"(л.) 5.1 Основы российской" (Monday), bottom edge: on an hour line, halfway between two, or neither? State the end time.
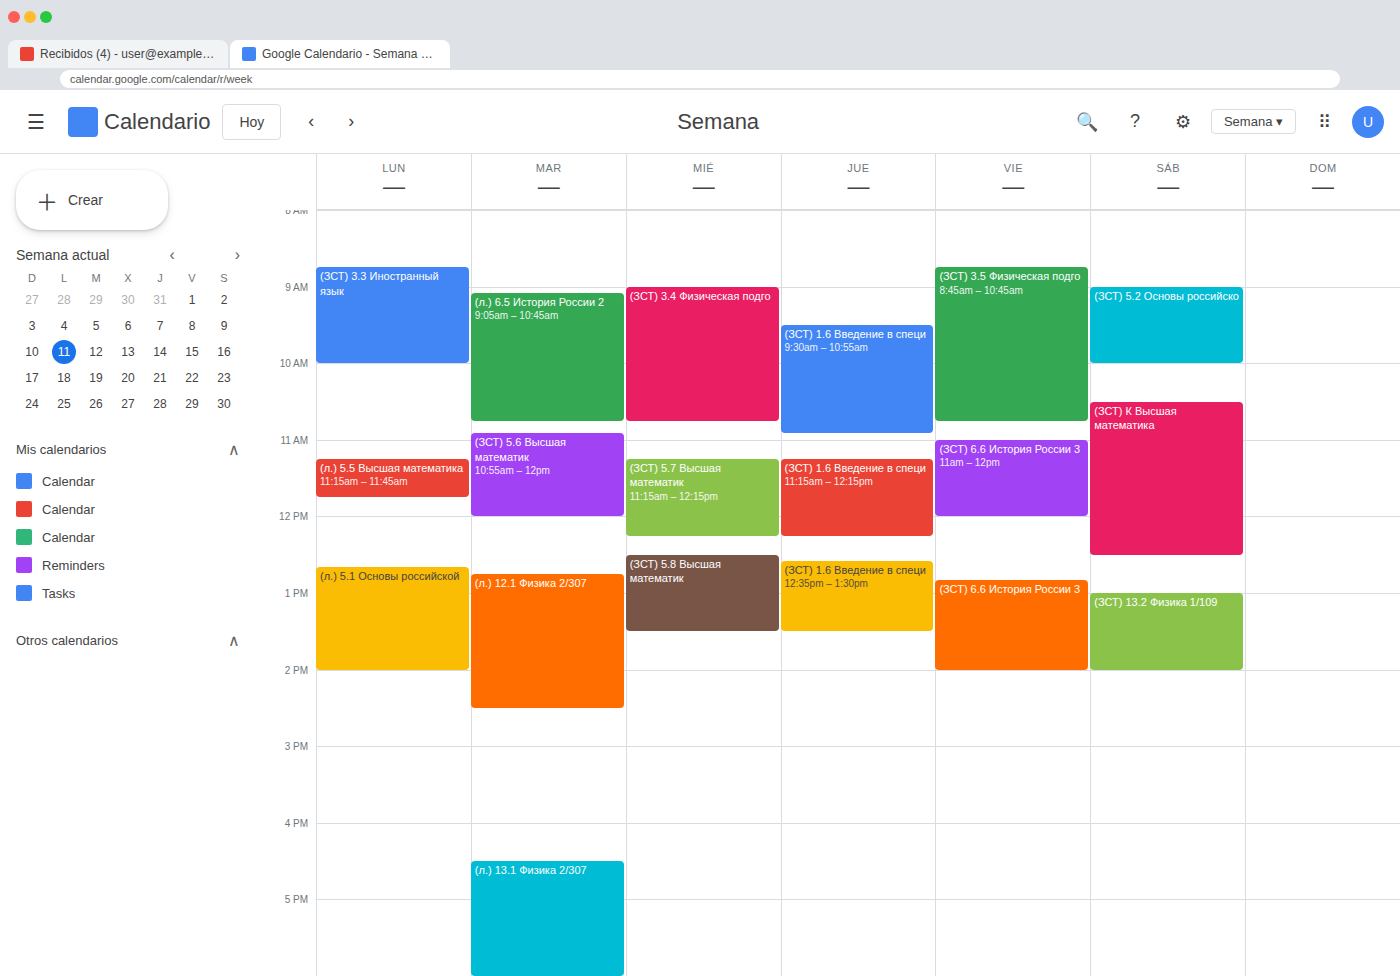
2:00 PM -- exactly on the 2 PM line.